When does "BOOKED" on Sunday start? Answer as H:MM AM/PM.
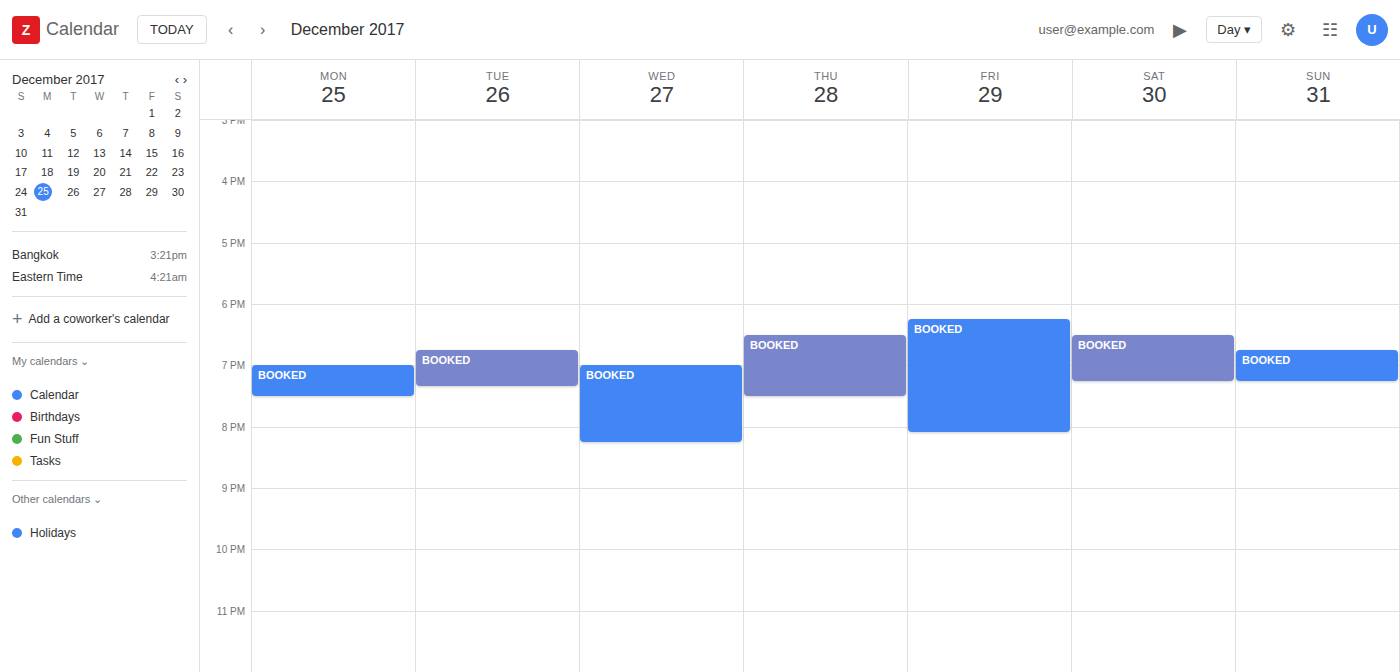
6:45 PM